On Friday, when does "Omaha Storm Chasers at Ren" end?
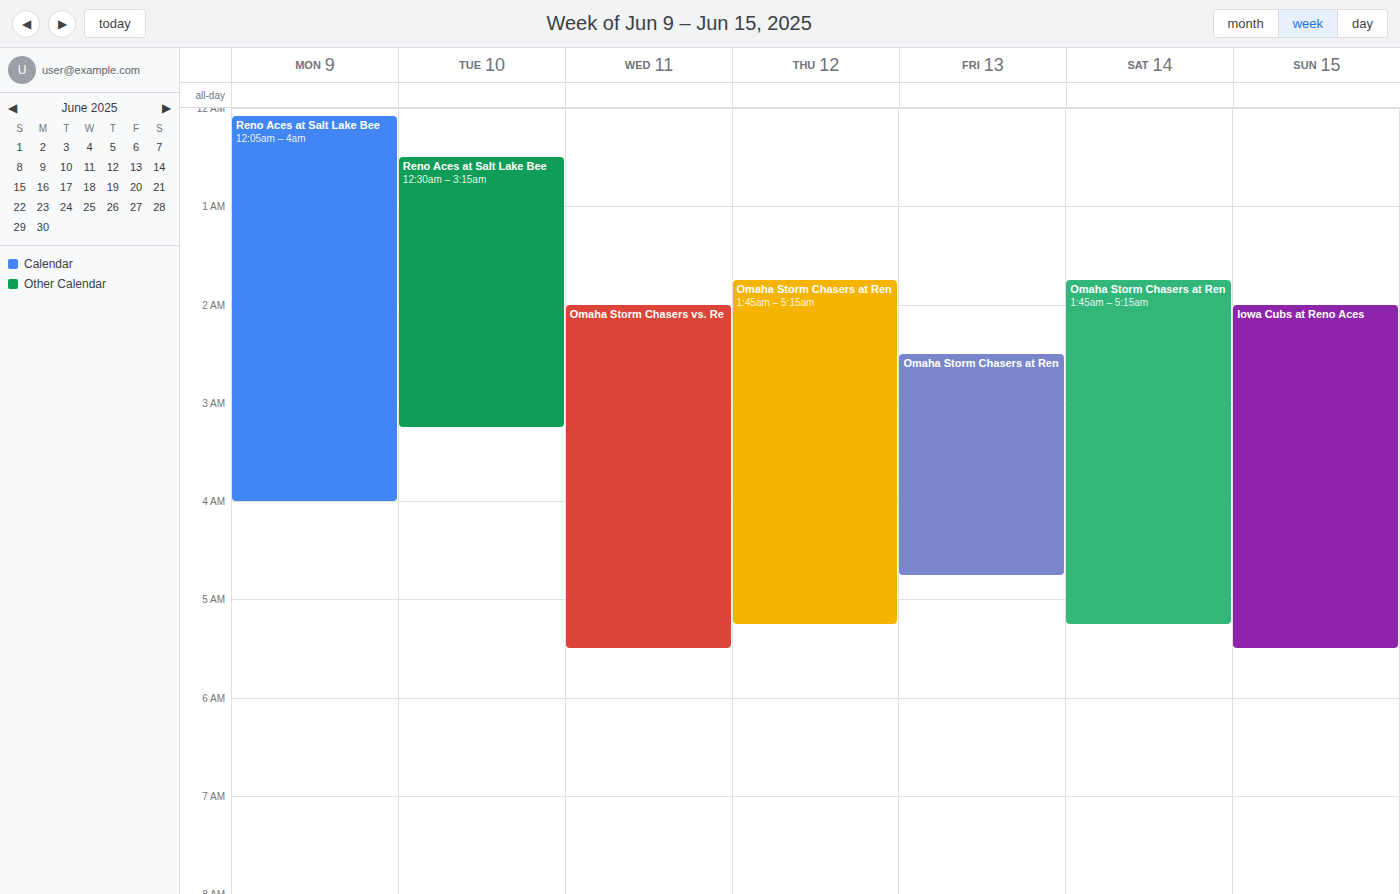
4:45 AM